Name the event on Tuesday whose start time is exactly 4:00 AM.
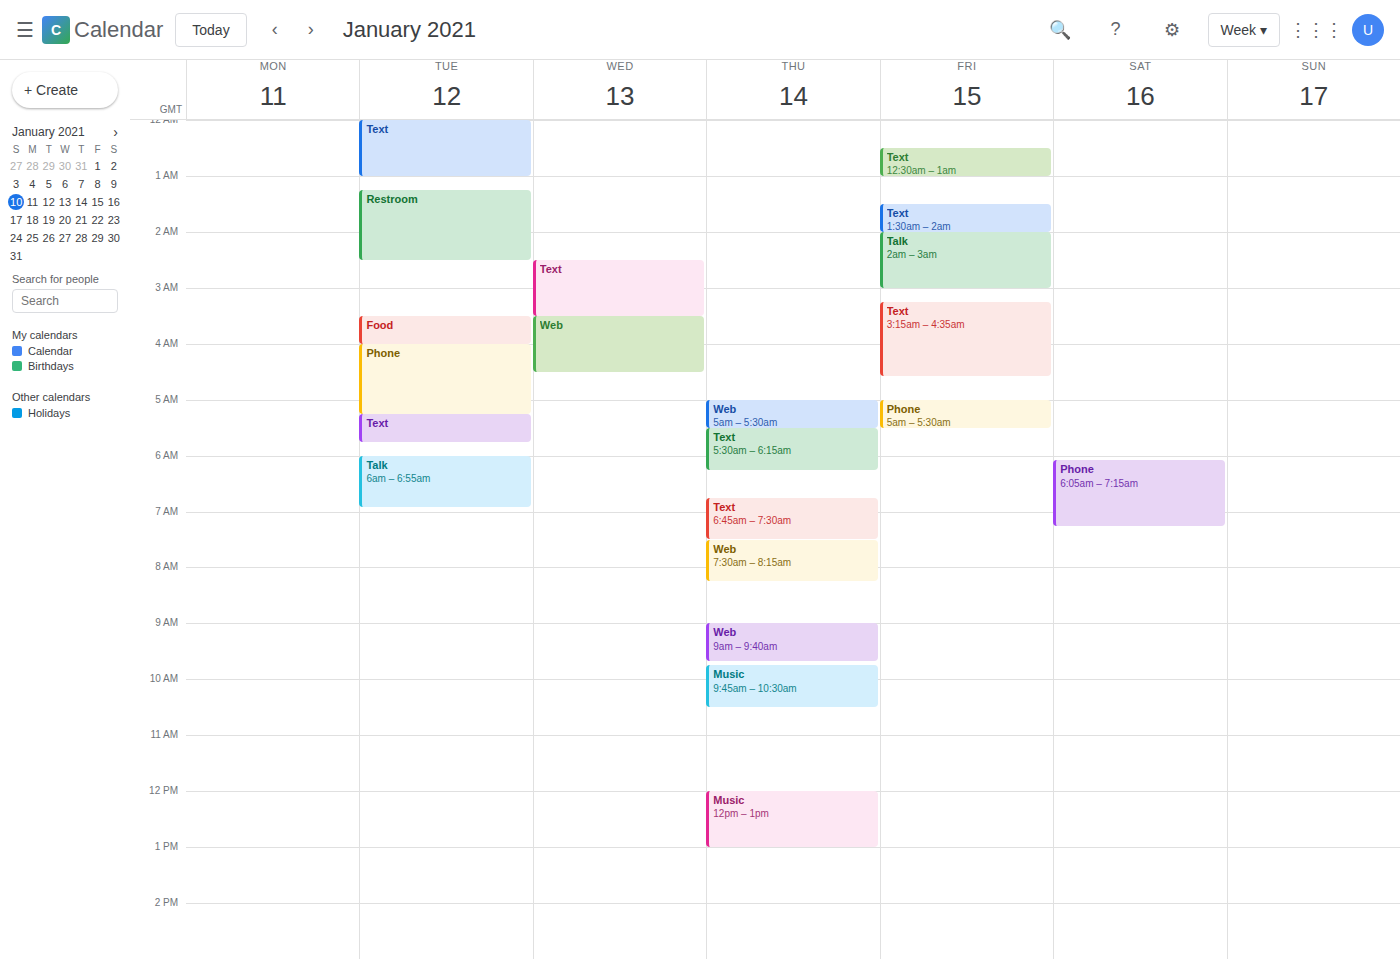
"Phone"